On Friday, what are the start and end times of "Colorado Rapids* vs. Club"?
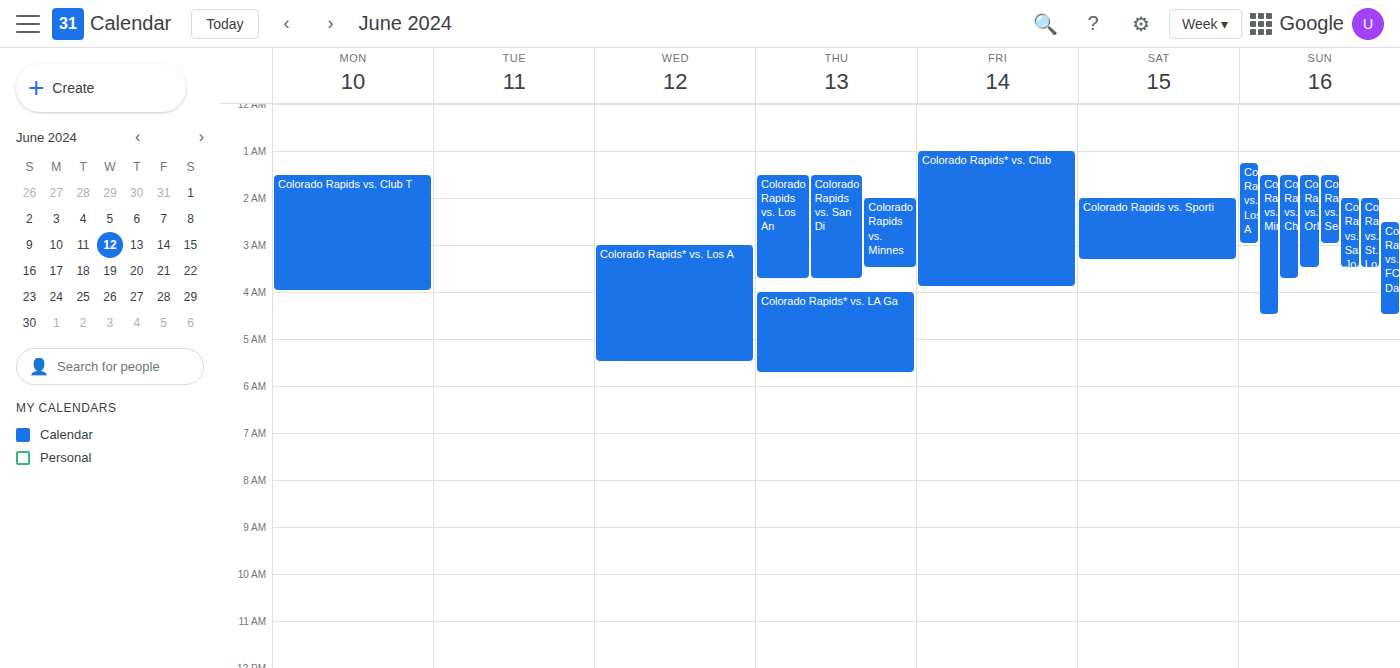
1:00 AM to 3:55 AM